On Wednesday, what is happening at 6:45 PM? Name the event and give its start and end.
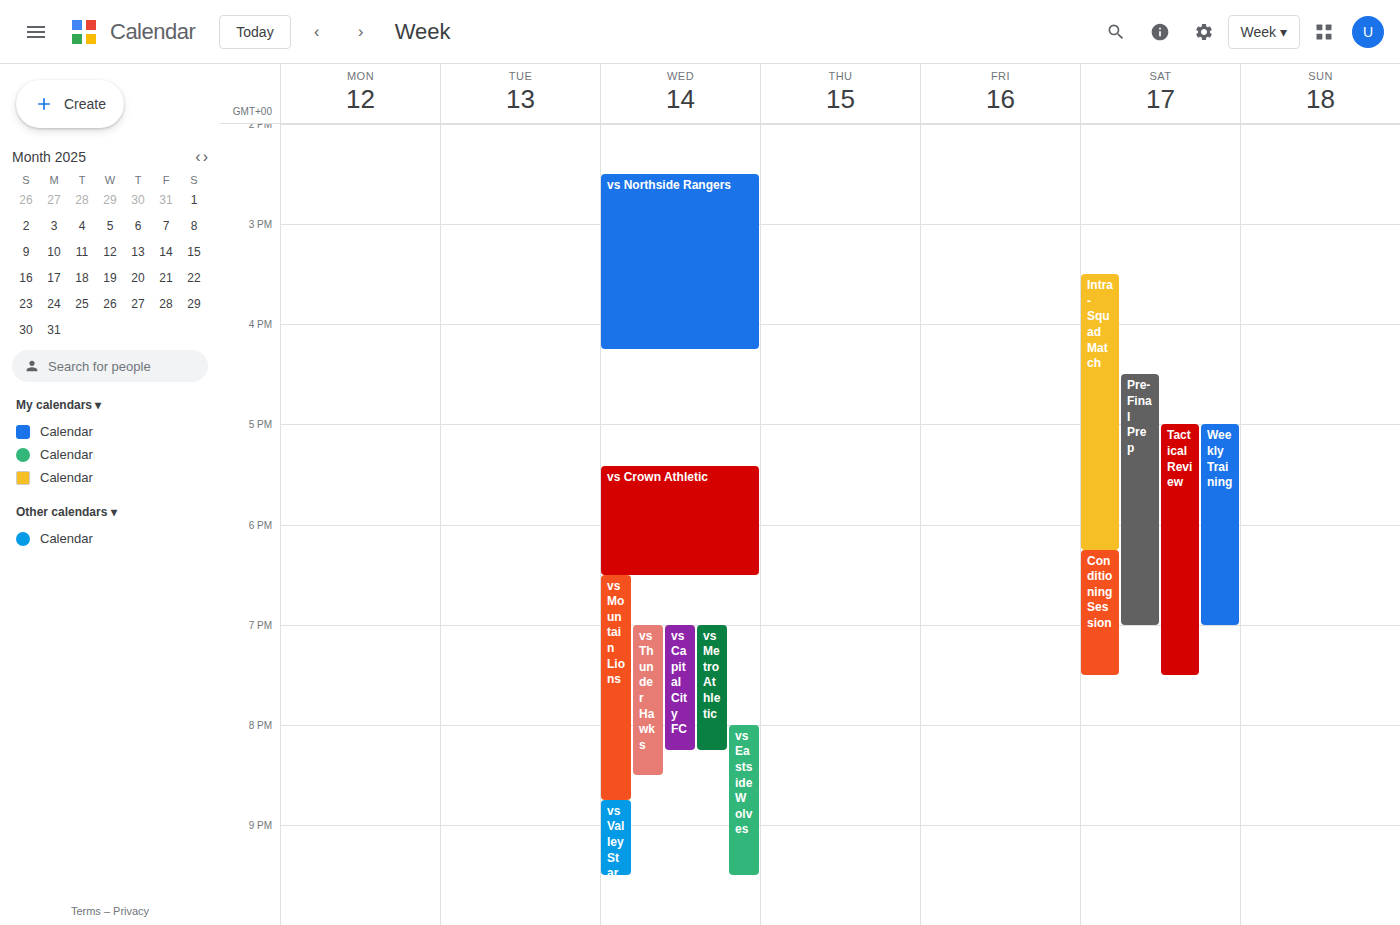
"vs Mountain Lions", 6:30 PM to 8:45 PM